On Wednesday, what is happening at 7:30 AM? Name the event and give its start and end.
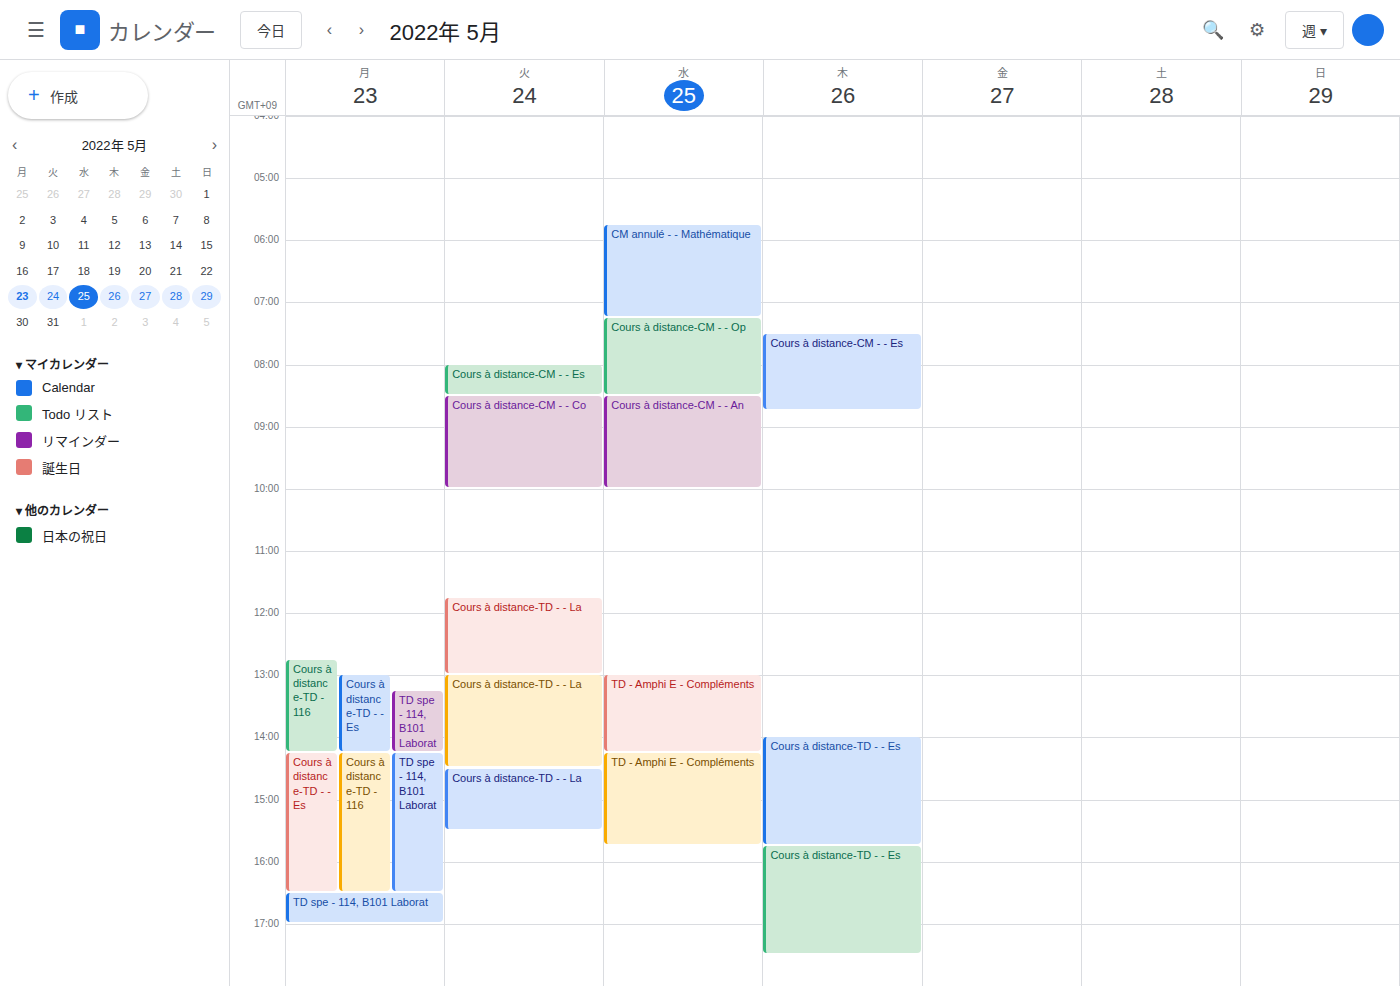
"Cours à distance-CM - - Op", 7:15 AM to 8:30 AM